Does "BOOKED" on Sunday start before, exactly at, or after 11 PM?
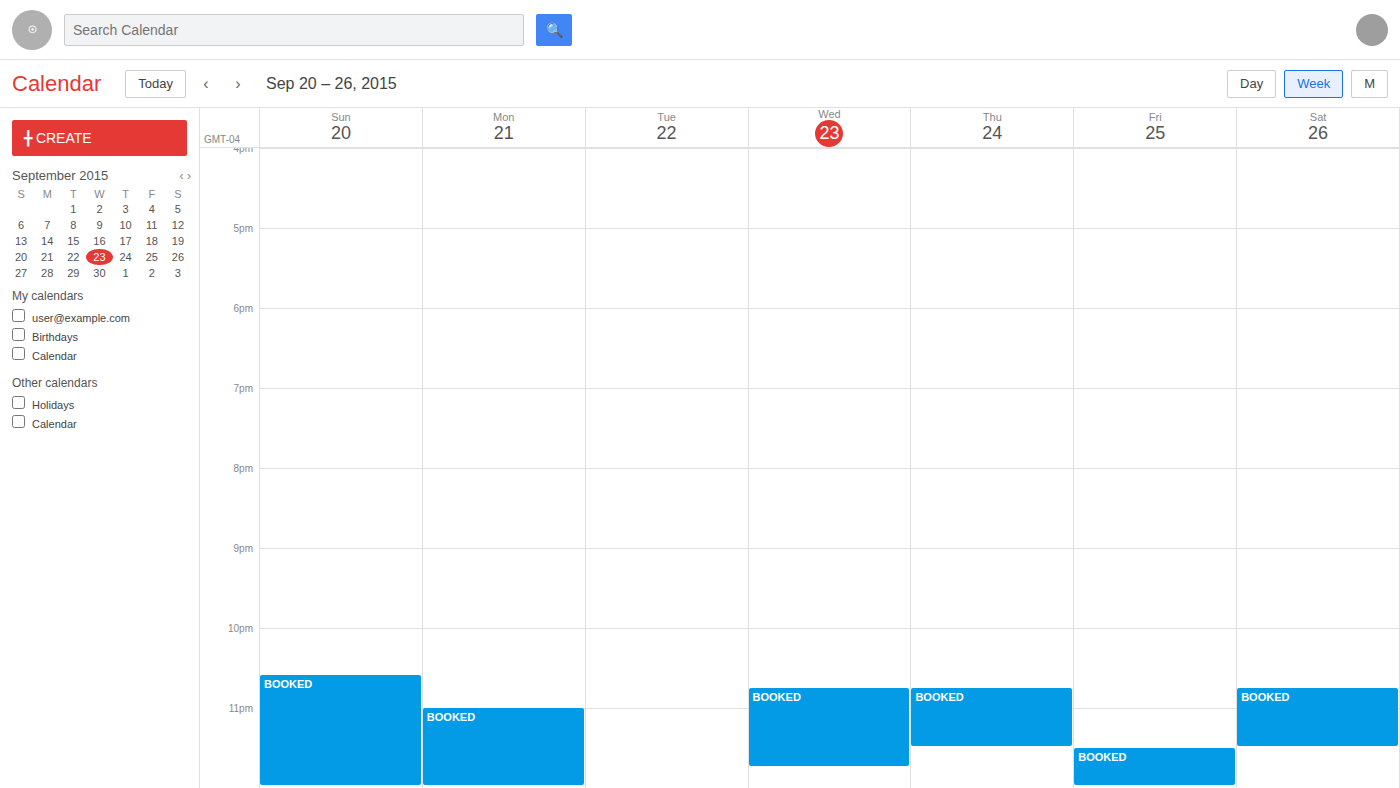
10:35 PM -- before 11 PM, 25 minutes above the 11 PM line.